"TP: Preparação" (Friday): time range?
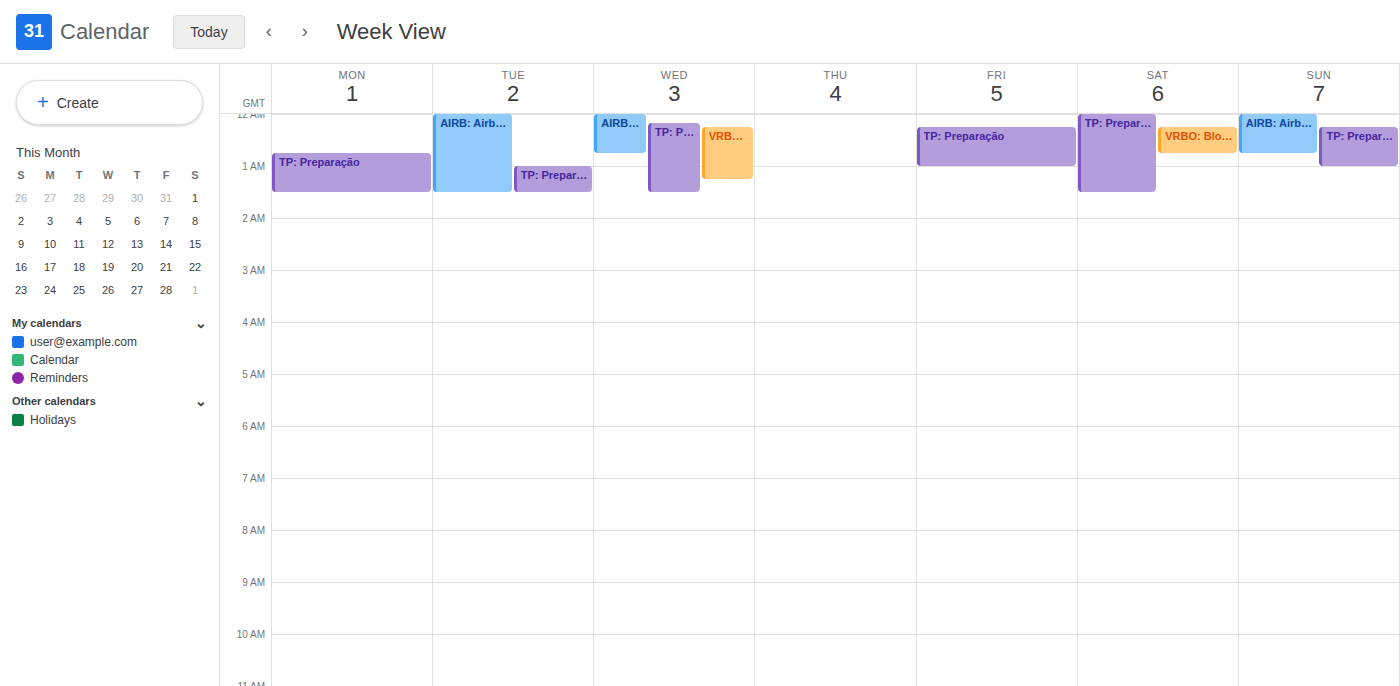
00:15 to 01:00